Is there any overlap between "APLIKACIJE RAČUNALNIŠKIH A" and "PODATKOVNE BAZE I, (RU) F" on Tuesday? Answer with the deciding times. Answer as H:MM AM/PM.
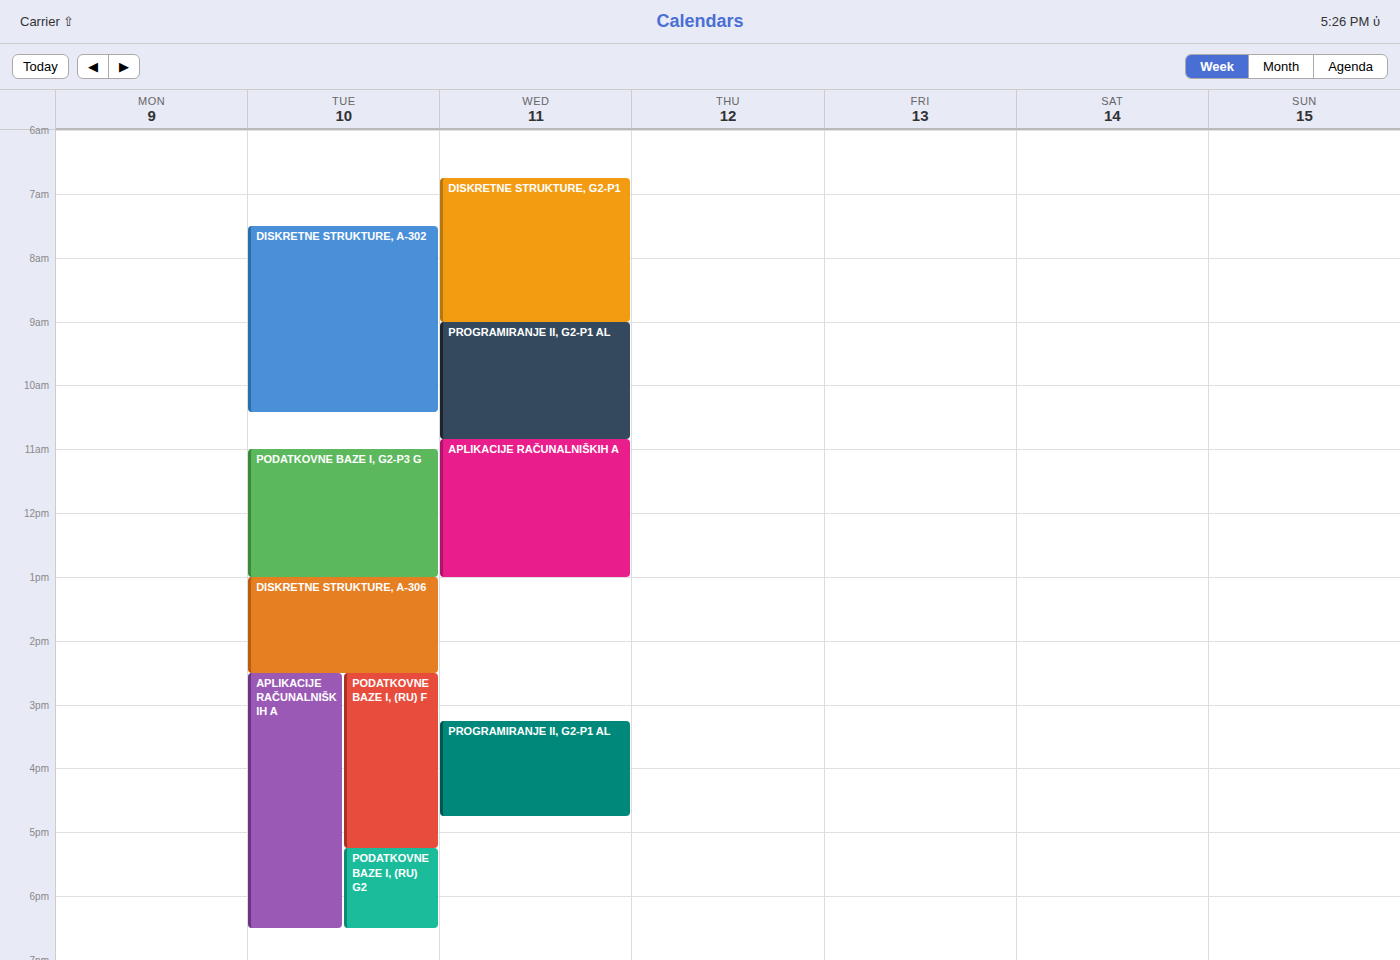
"APLIKACIJE RAČUNALNIŠKIH A" starts at 2:30 PM, before "PODATKOVNE BAZE I, (RU) F" ends at 5:15 PM -- they overlap.